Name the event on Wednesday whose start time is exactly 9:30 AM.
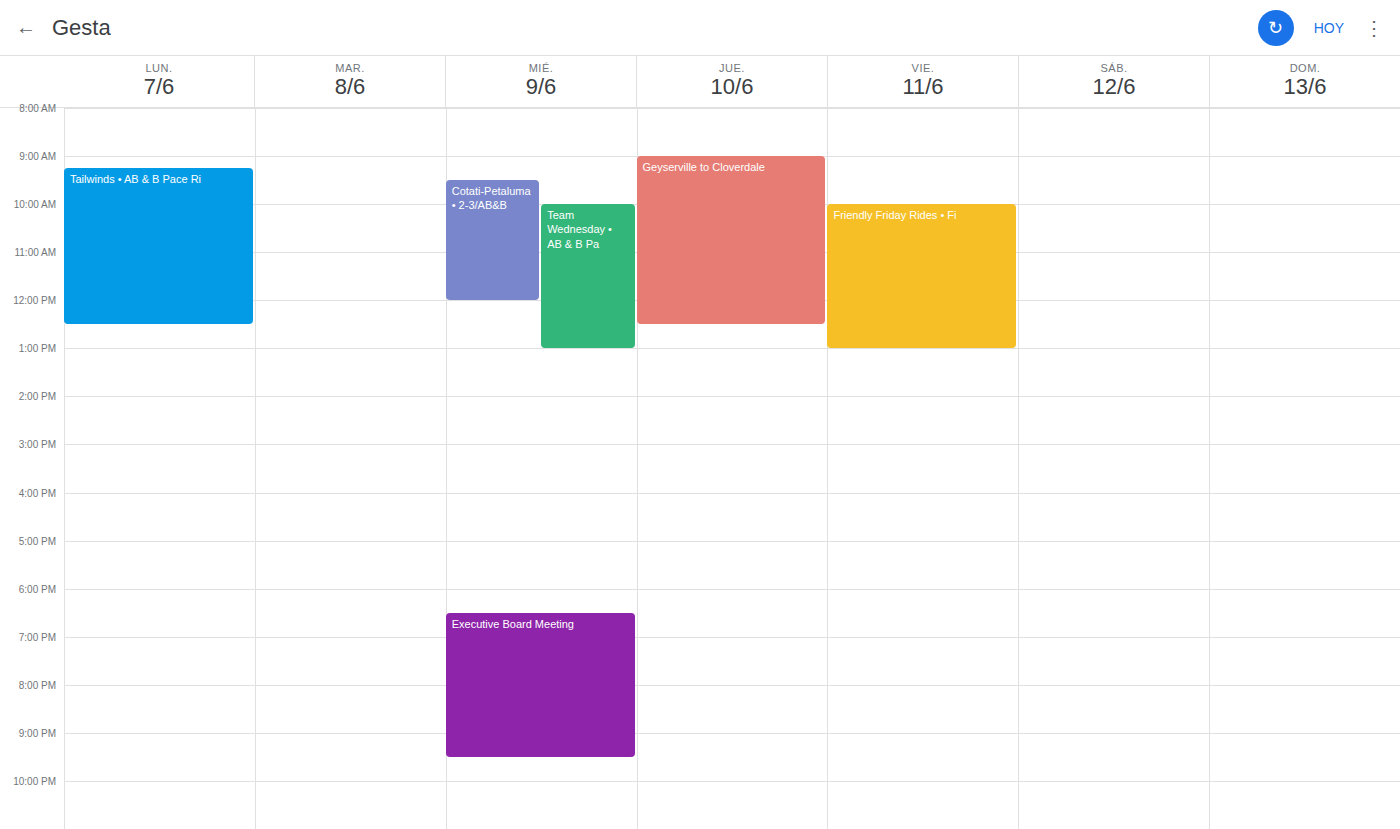
"Cotati-Petaluma • 2-3/AB&B"